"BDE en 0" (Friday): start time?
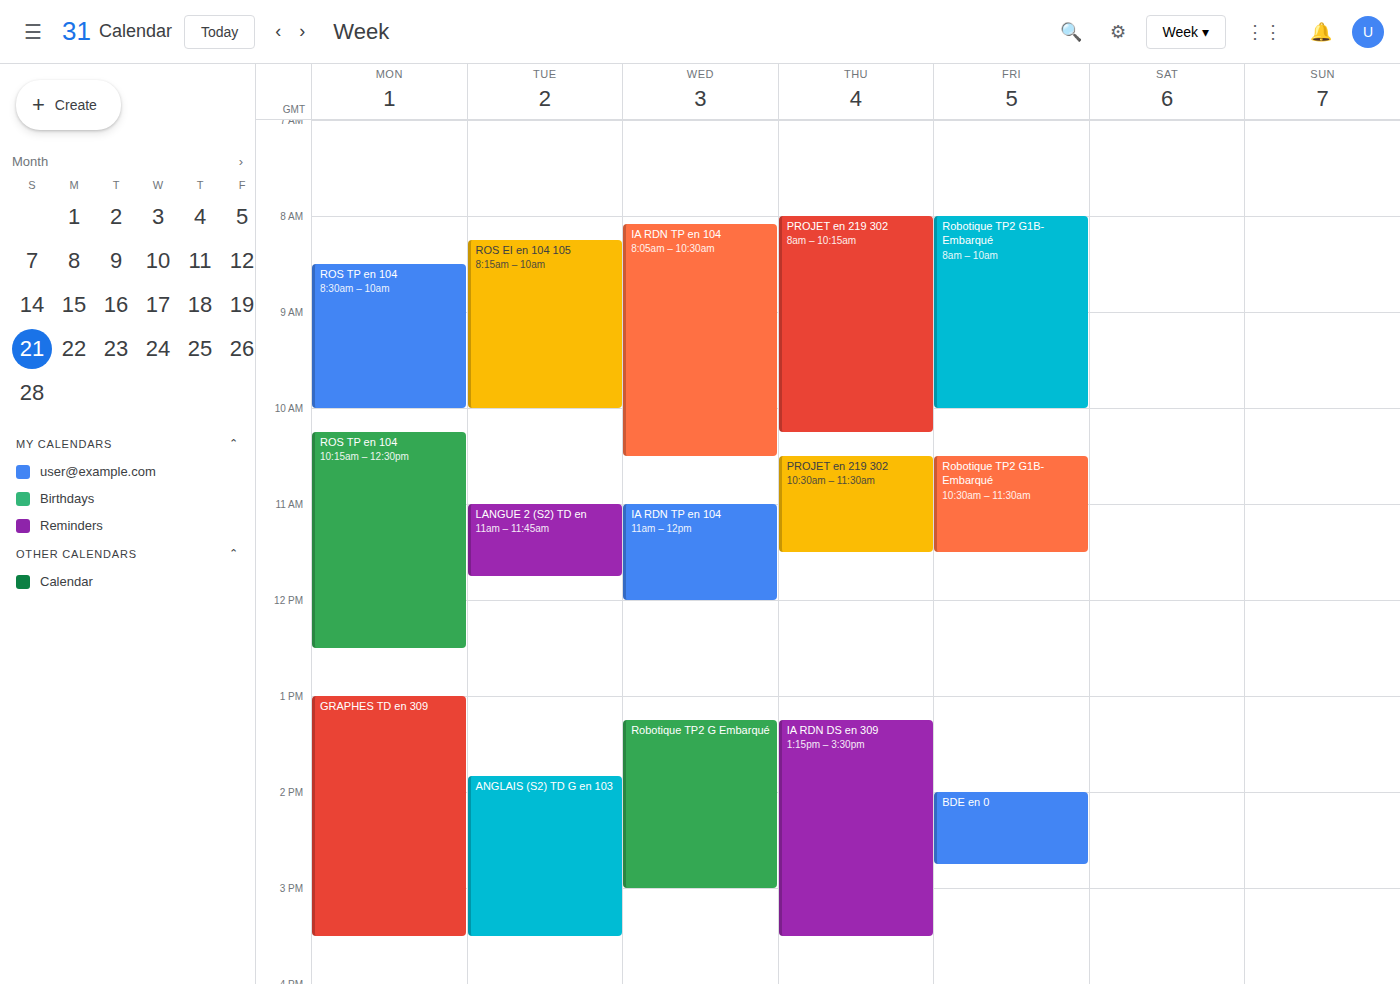
2:00 PM